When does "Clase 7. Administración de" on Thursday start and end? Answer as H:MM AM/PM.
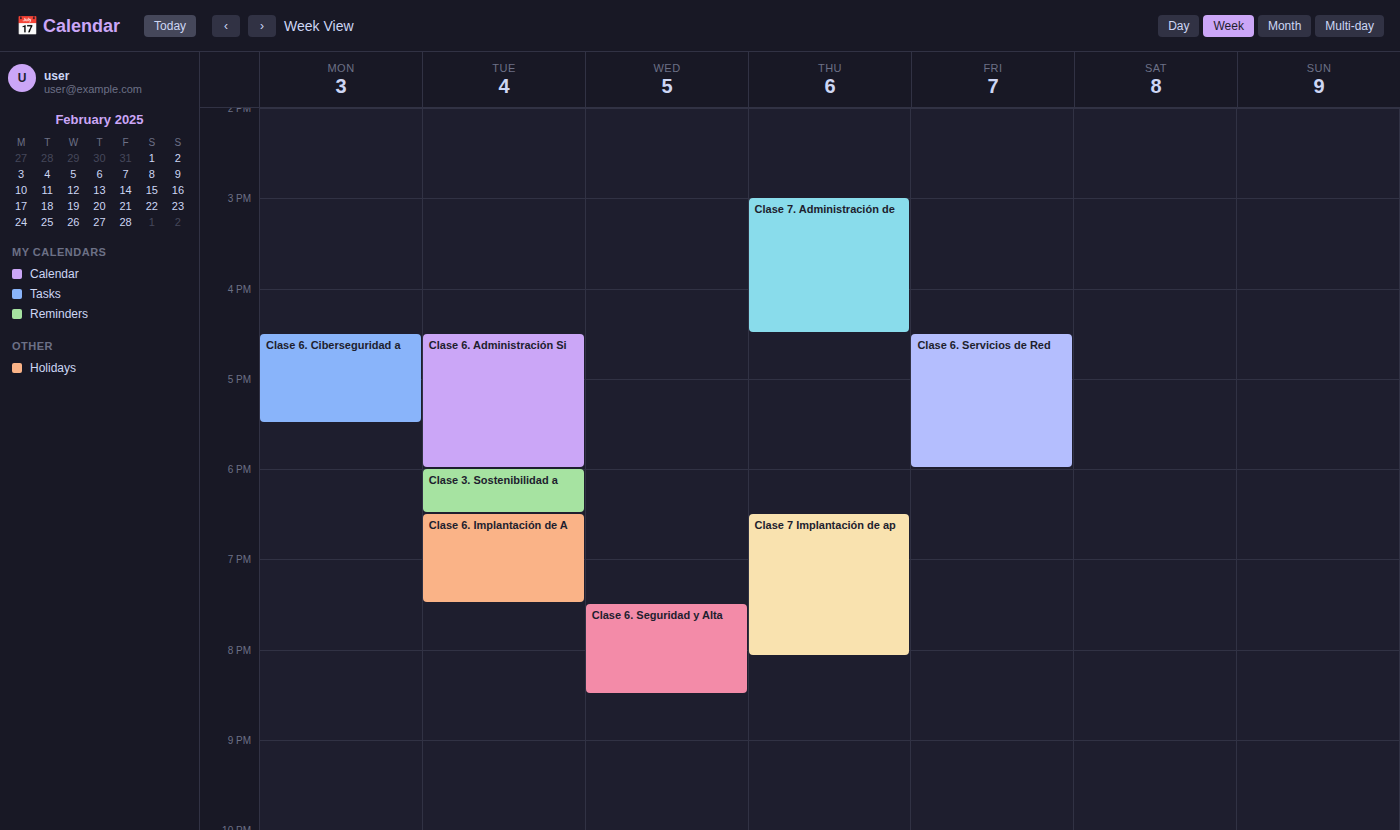
3:00 PM to 4:30 PM